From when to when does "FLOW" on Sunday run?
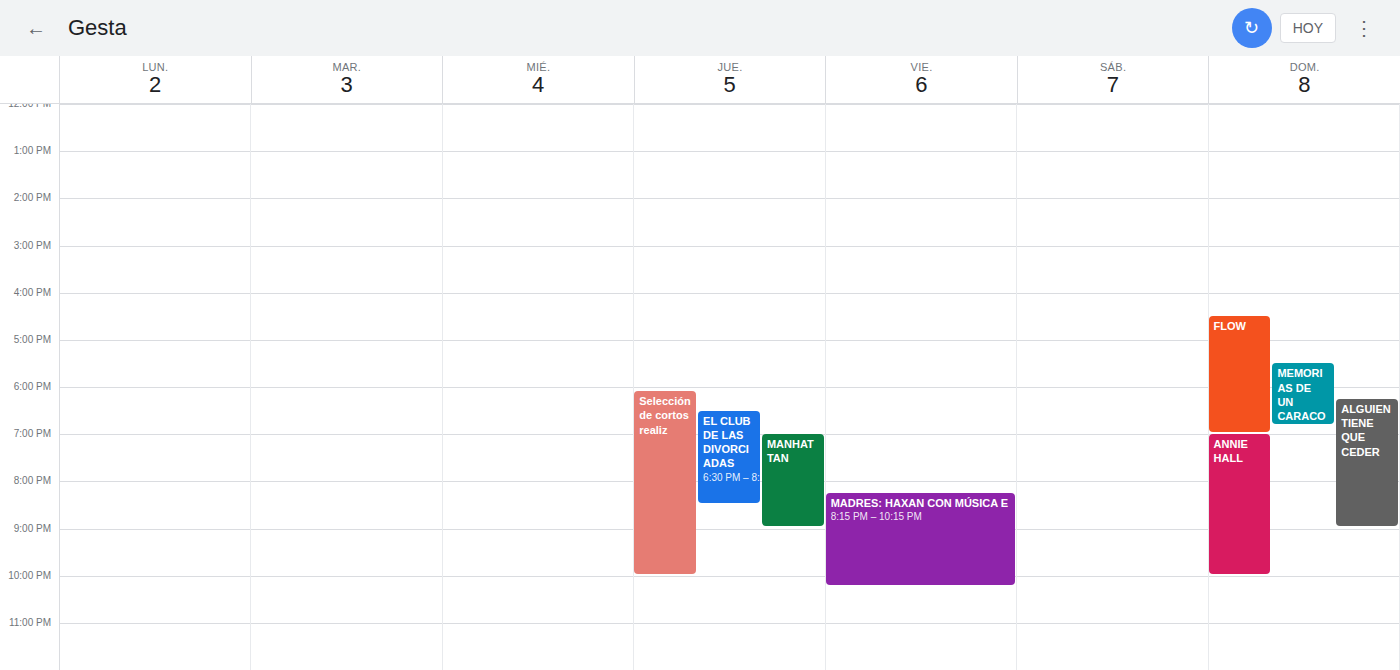
16:30 to 19:00